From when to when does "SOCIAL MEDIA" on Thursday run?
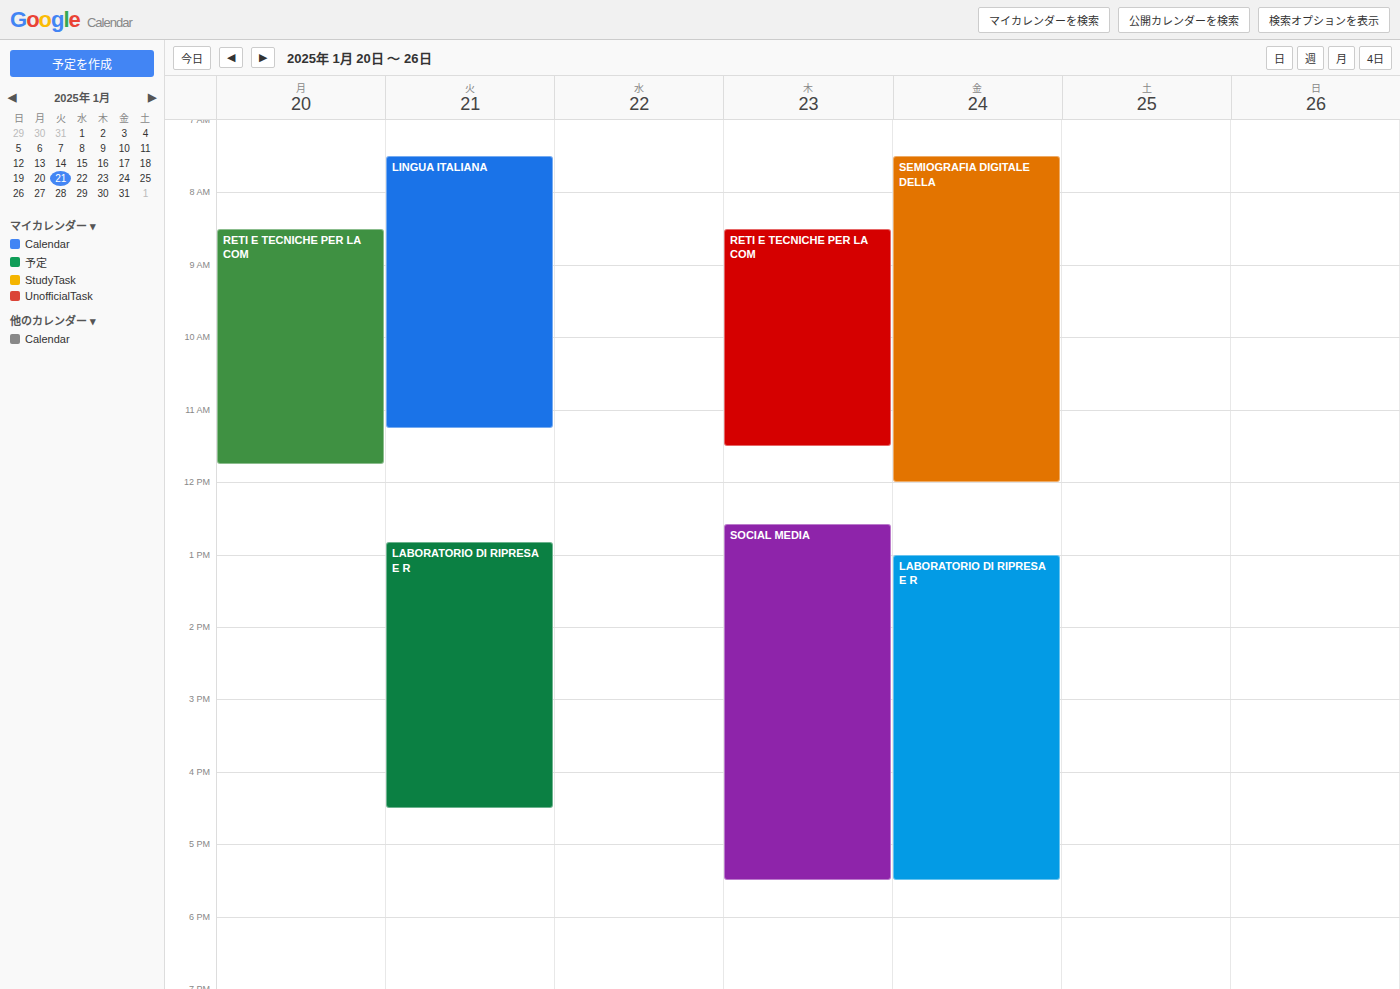
12:35 PM to 5:30 PM